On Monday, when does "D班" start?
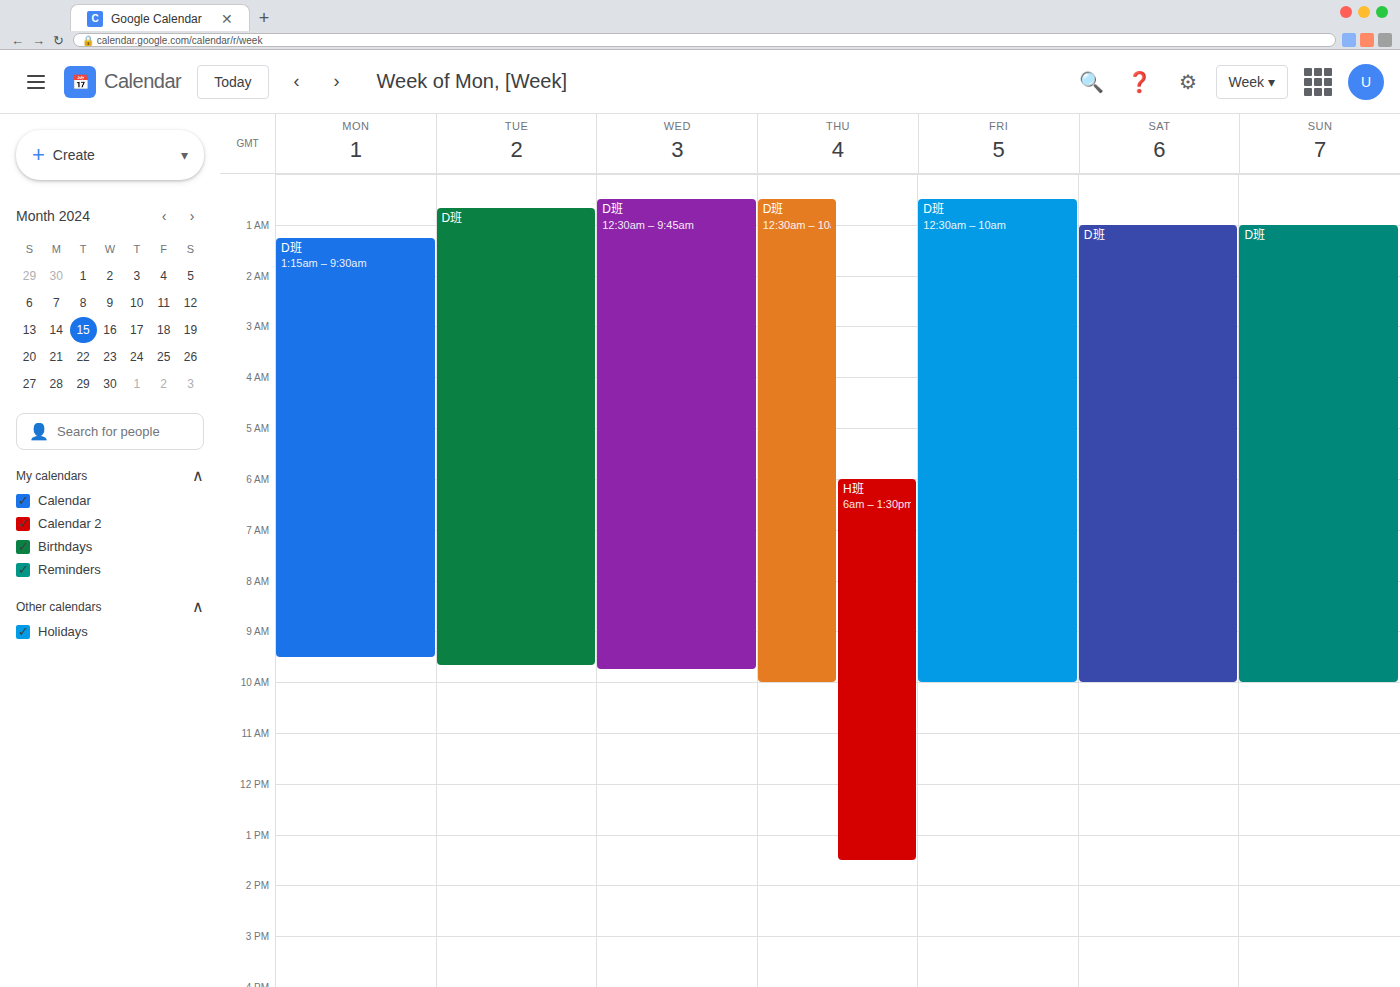
1:15 AM